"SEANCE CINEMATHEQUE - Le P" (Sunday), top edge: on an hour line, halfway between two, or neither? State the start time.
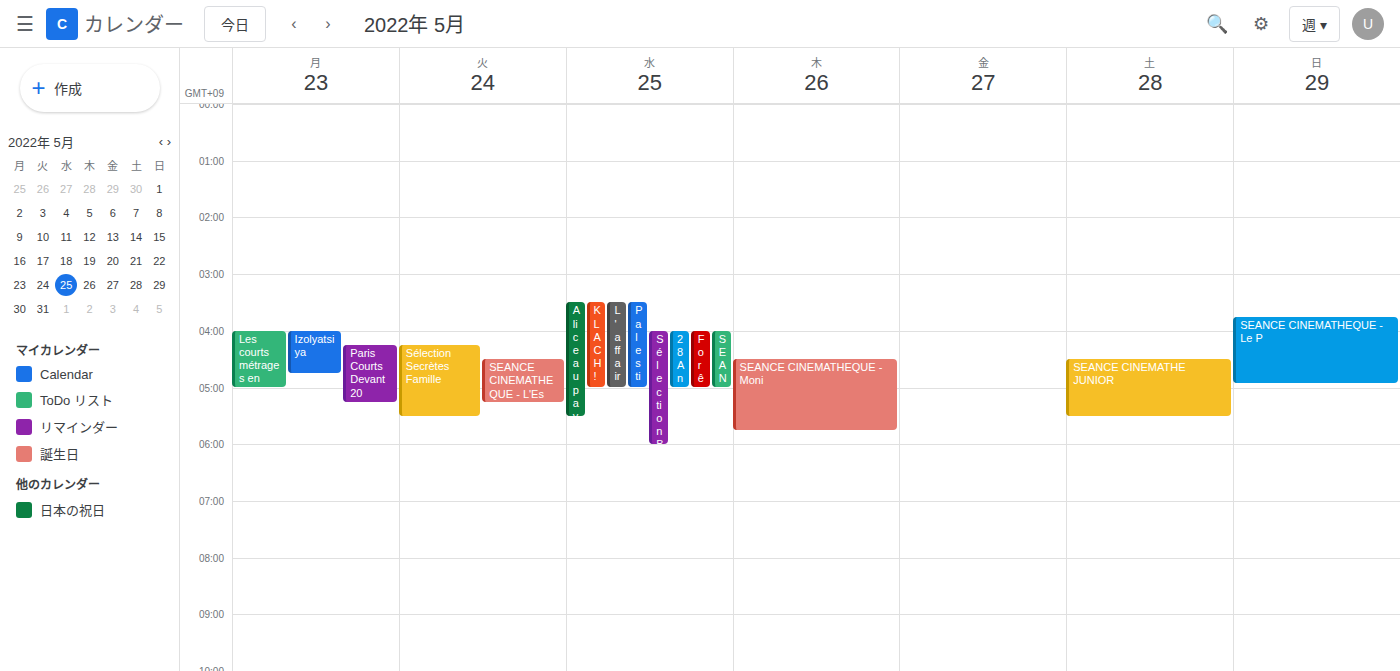
3:45 AM -- neither: three quarters of the way from the 3 AM line to the 4 AM line.